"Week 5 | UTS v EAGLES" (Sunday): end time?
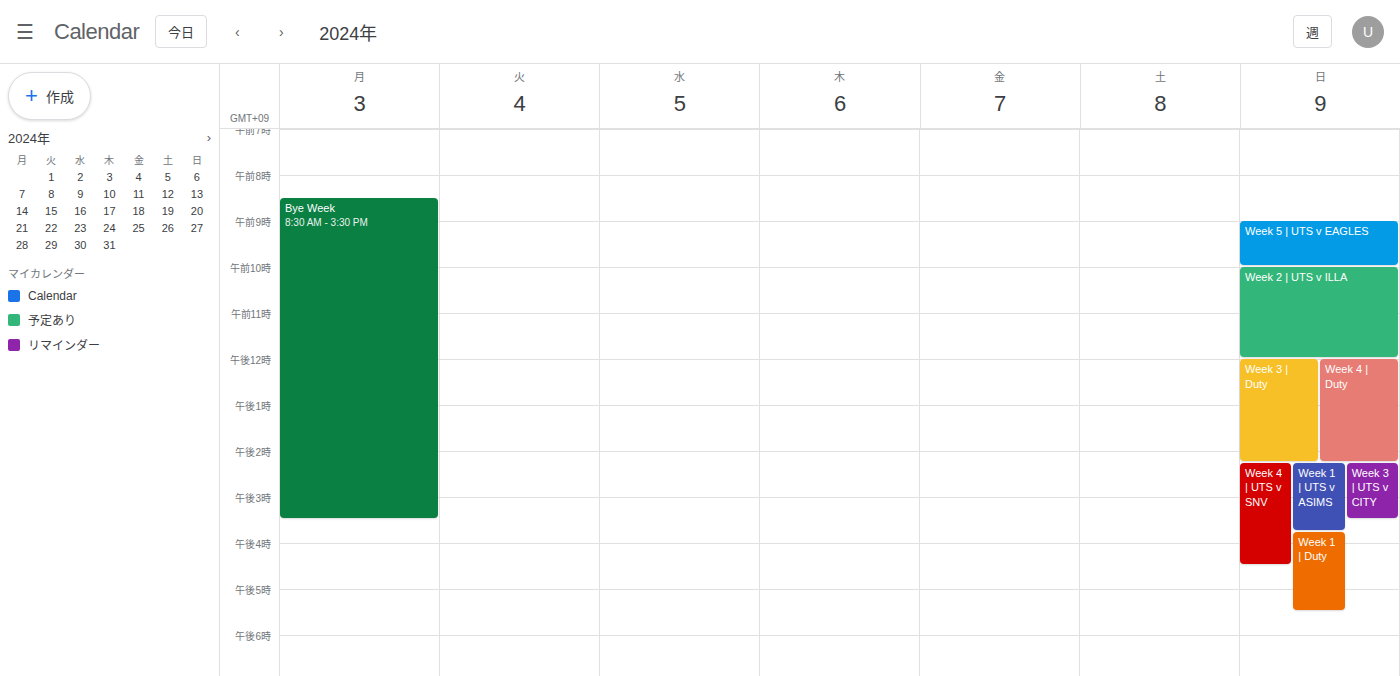
10:00 AM